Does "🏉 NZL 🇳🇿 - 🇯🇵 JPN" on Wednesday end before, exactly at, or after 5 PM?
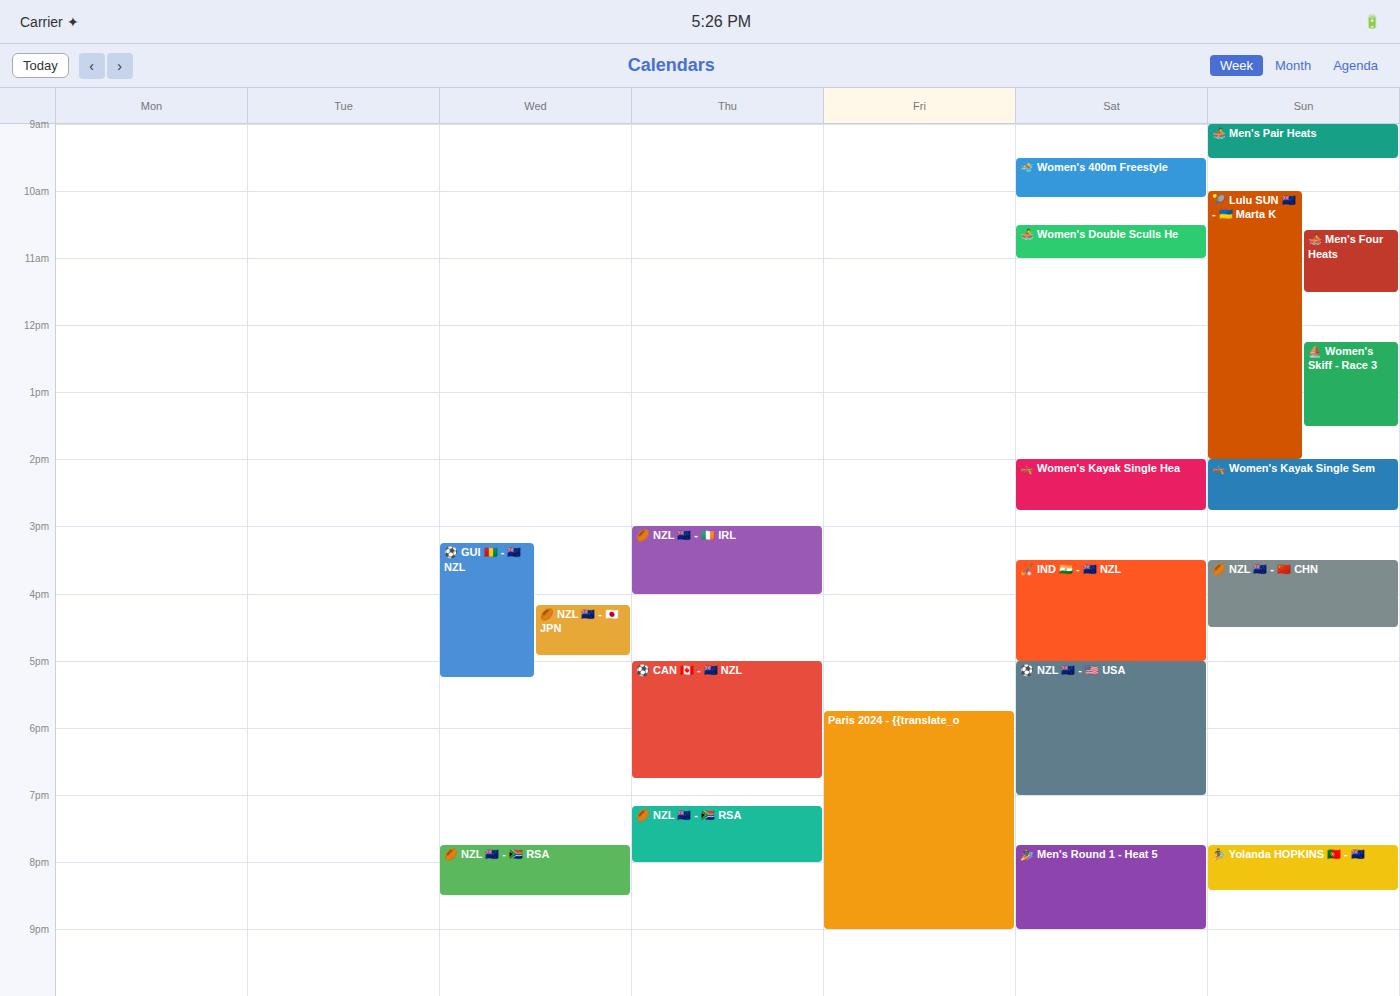
4:55 PM -- before 5 PM, 5 minutes above the 5 PM line.